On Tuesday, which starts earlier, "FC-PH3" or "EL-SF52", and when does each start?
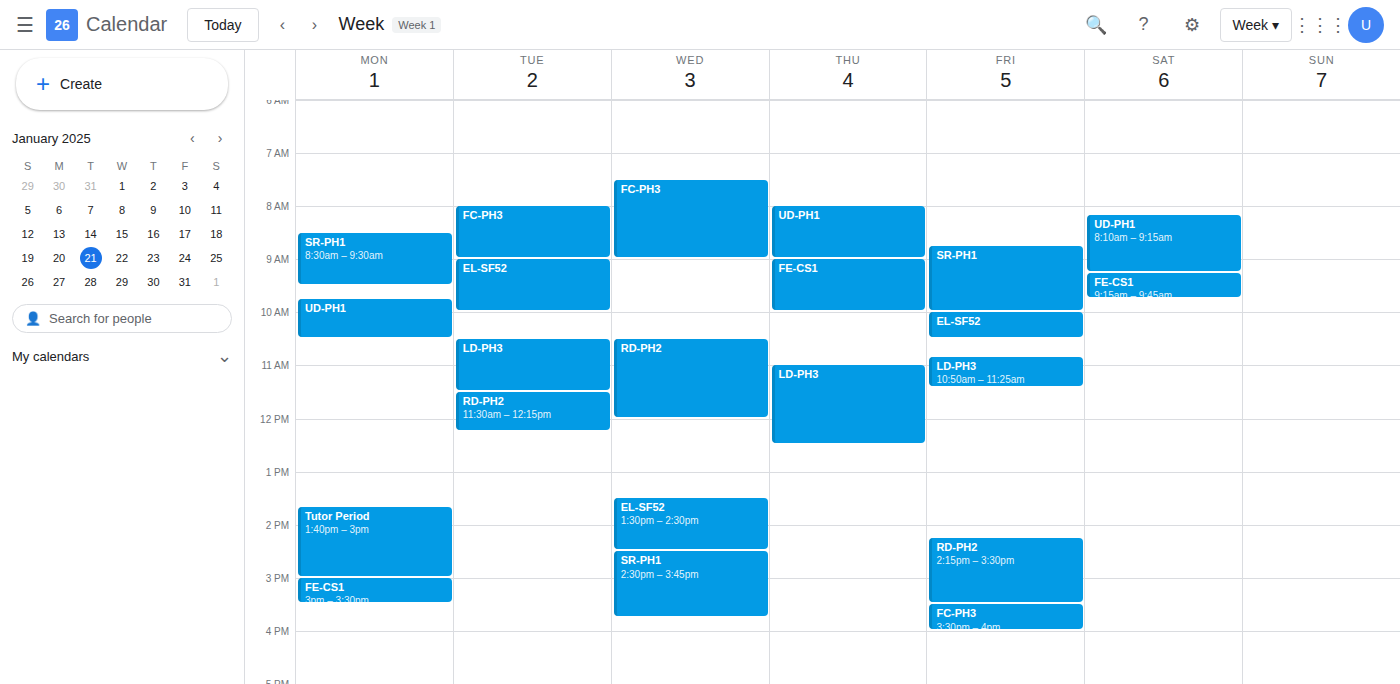
"FC-PH3" 8:00 AM; "EL-SF52" 9:00 AM.